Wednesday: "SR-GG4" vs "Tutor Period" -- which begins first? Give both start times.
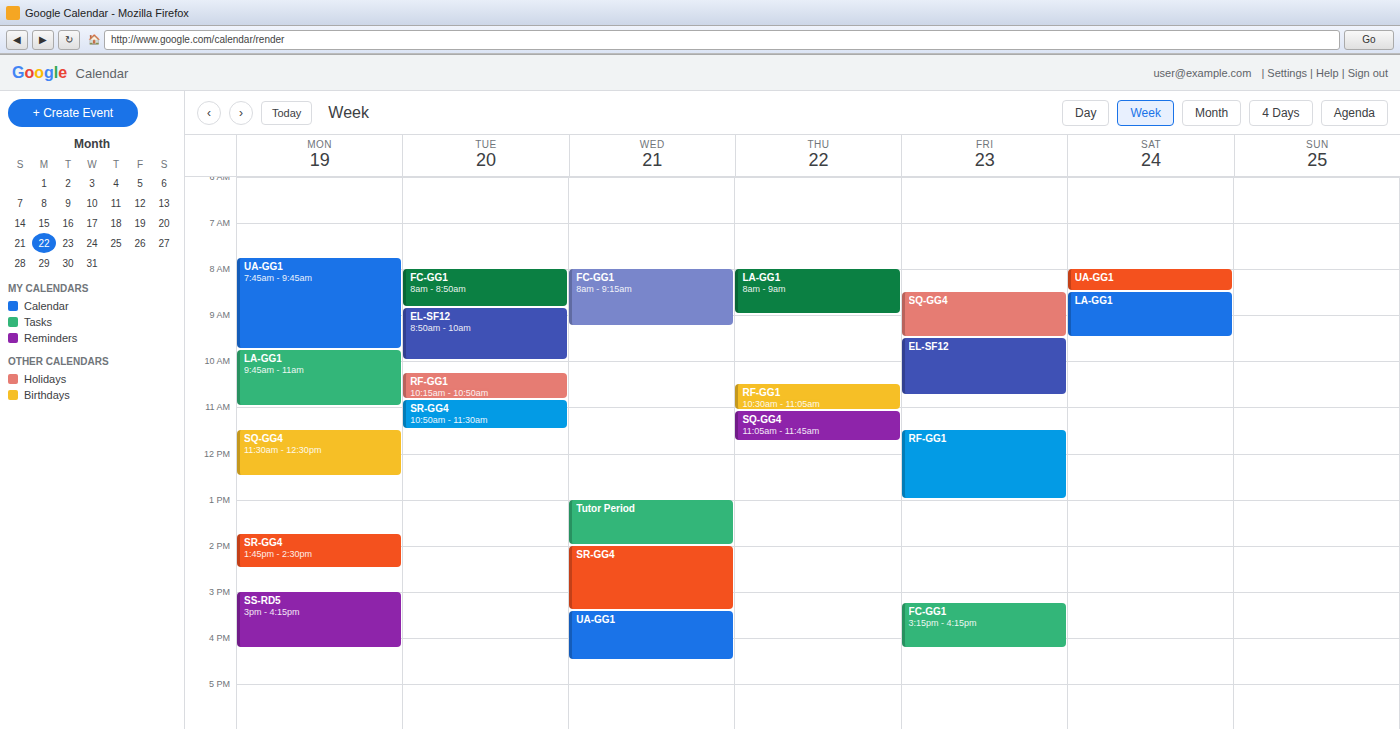
"Tutor Period" 1:00 PM; "SR-GG4" 2:00 PM.